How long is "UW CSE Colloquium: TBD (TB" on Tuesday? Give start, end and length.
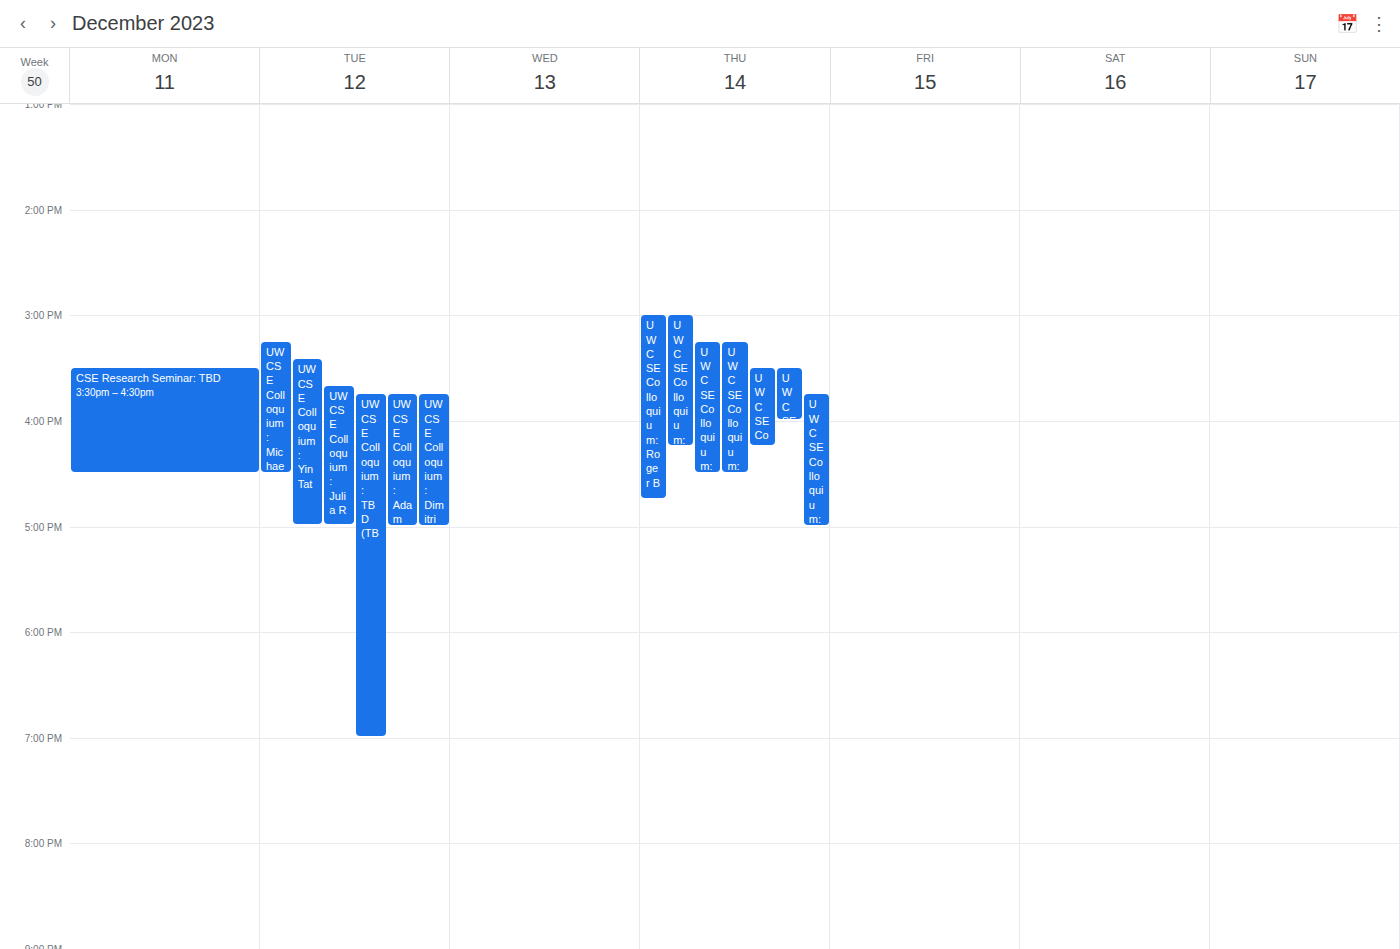
3:45 PM to 7:00 PM, 3 hours 15 minutes